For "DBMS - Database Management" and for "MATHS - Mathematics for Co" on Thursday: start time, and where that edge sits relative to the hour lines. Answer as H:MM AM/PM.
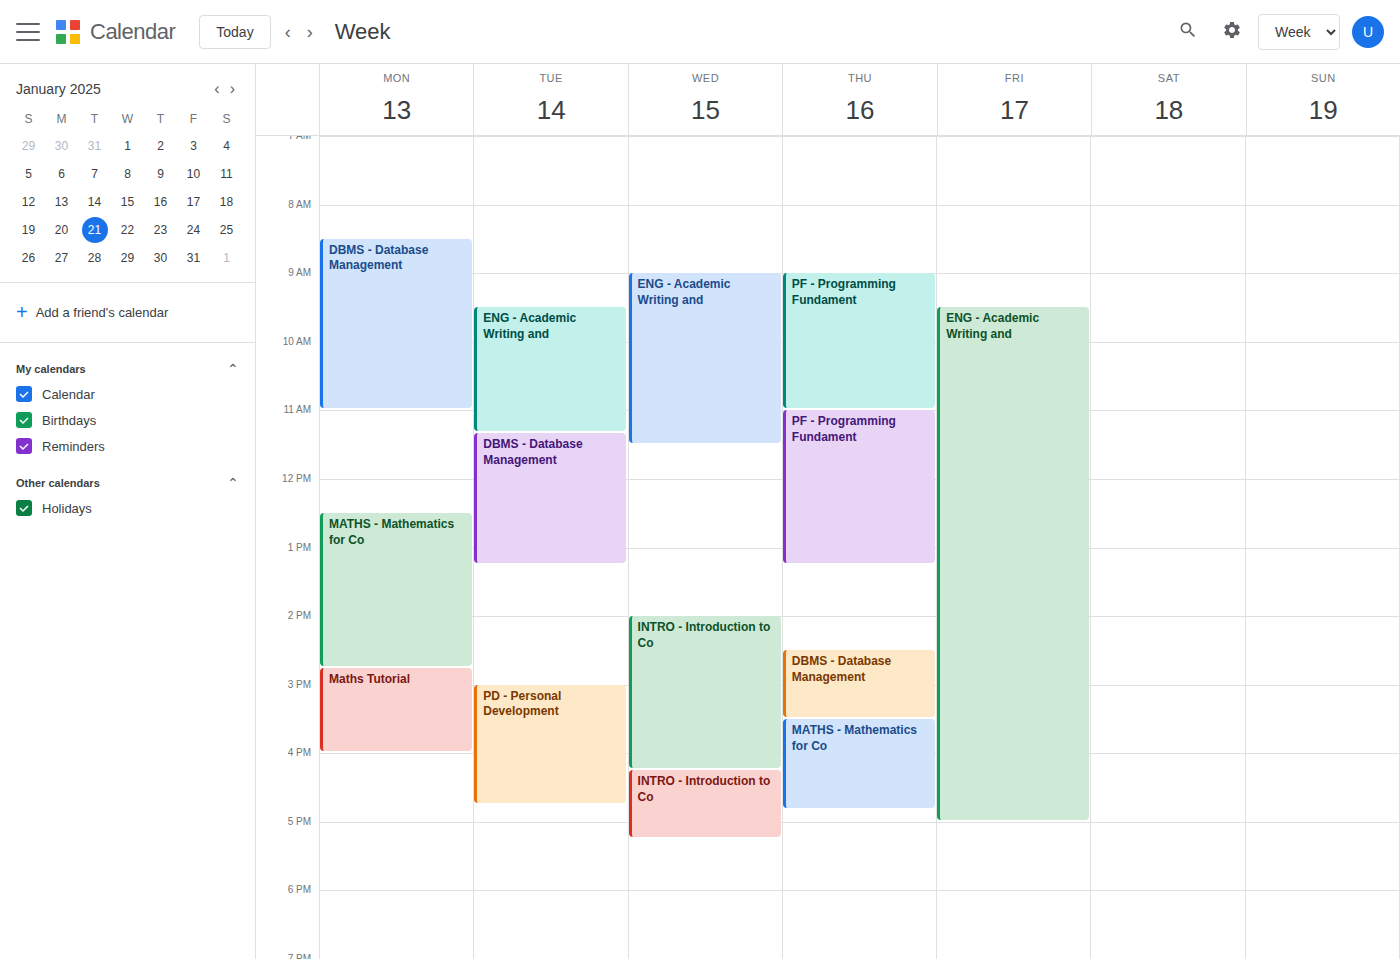
"DBMS - Database Management": 2:30 PM, halfway between the 2 PM and 3 PM lines. "MATHS - Mathematics for Co": 3:30 PM, halfway between the 3 PM and 4 PM lines.